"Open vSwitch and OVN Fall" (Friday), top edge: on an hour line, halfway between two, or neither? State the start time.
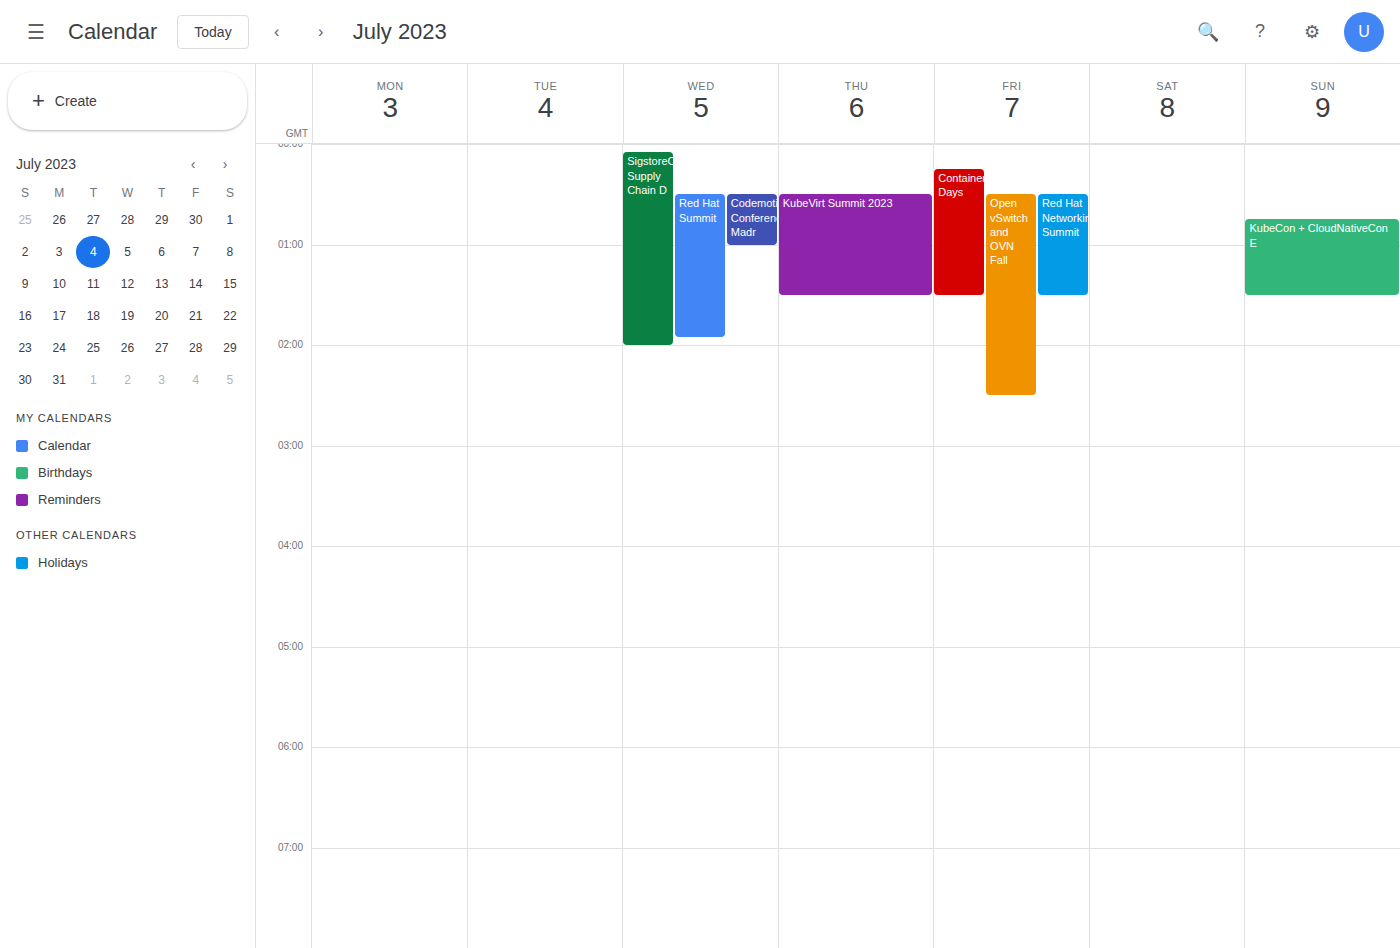
12:30 AM -- halfway between the 12 AM and 1 AM lines.